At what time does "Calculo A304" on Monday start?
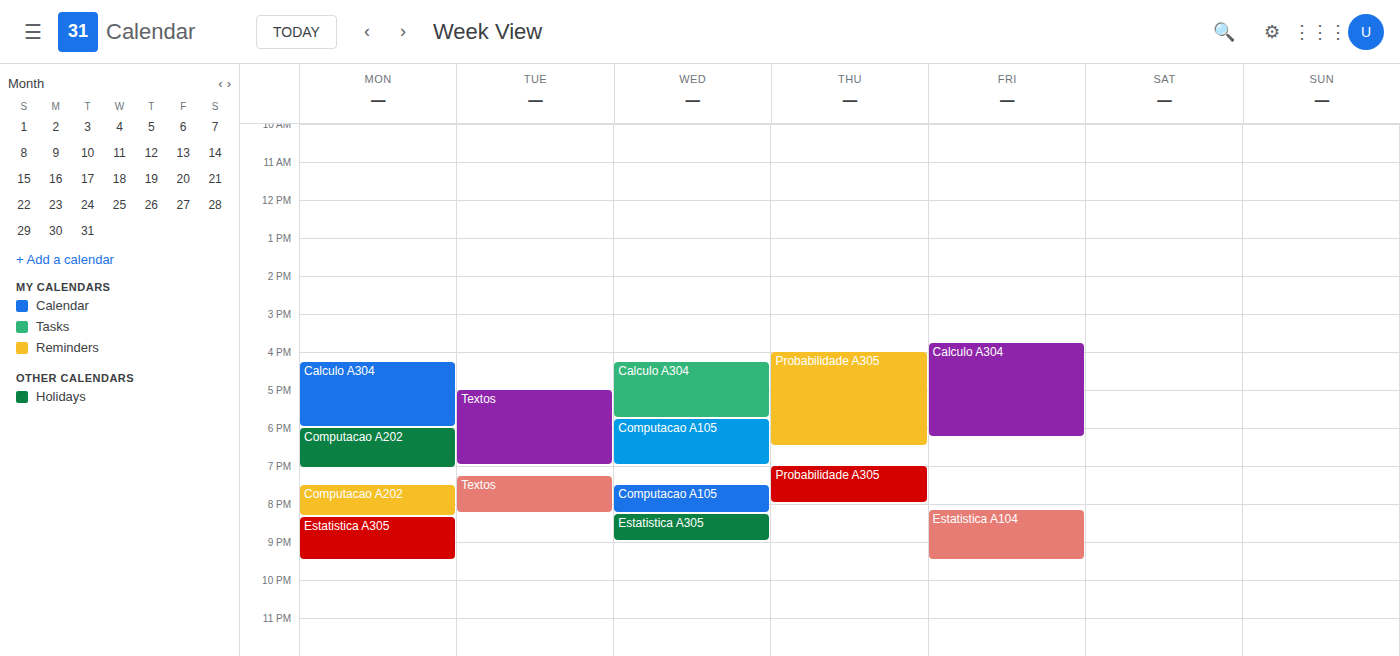
4:15 PM